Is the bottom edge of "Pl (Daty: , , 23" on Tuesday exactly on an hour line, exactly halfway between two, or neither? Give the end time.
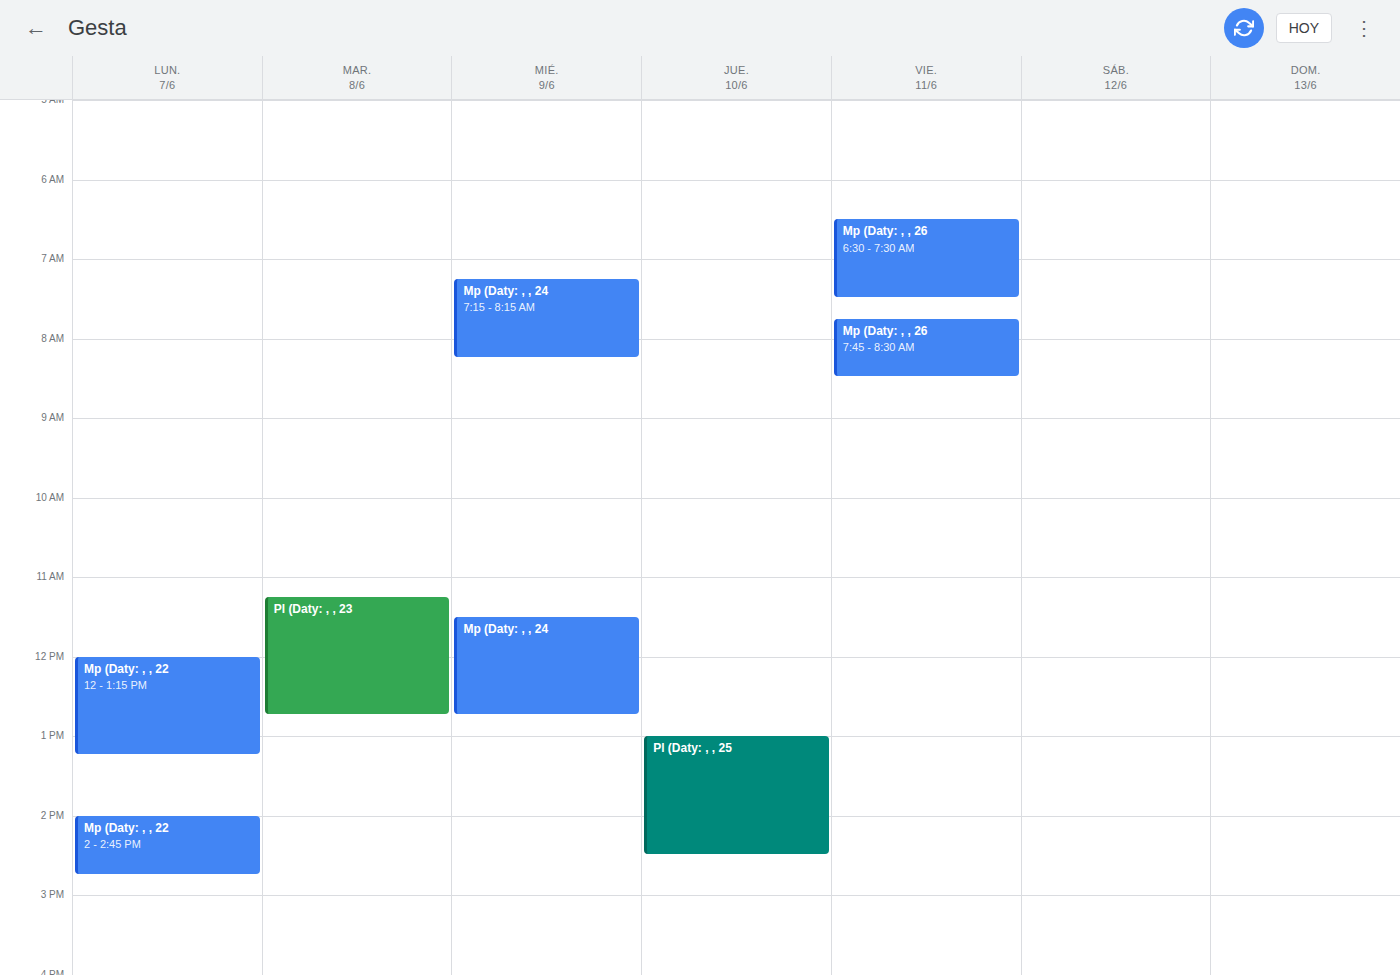
12:45 PM -- neither: three quarters of the way from the 12 PM line to the 1 PM line.